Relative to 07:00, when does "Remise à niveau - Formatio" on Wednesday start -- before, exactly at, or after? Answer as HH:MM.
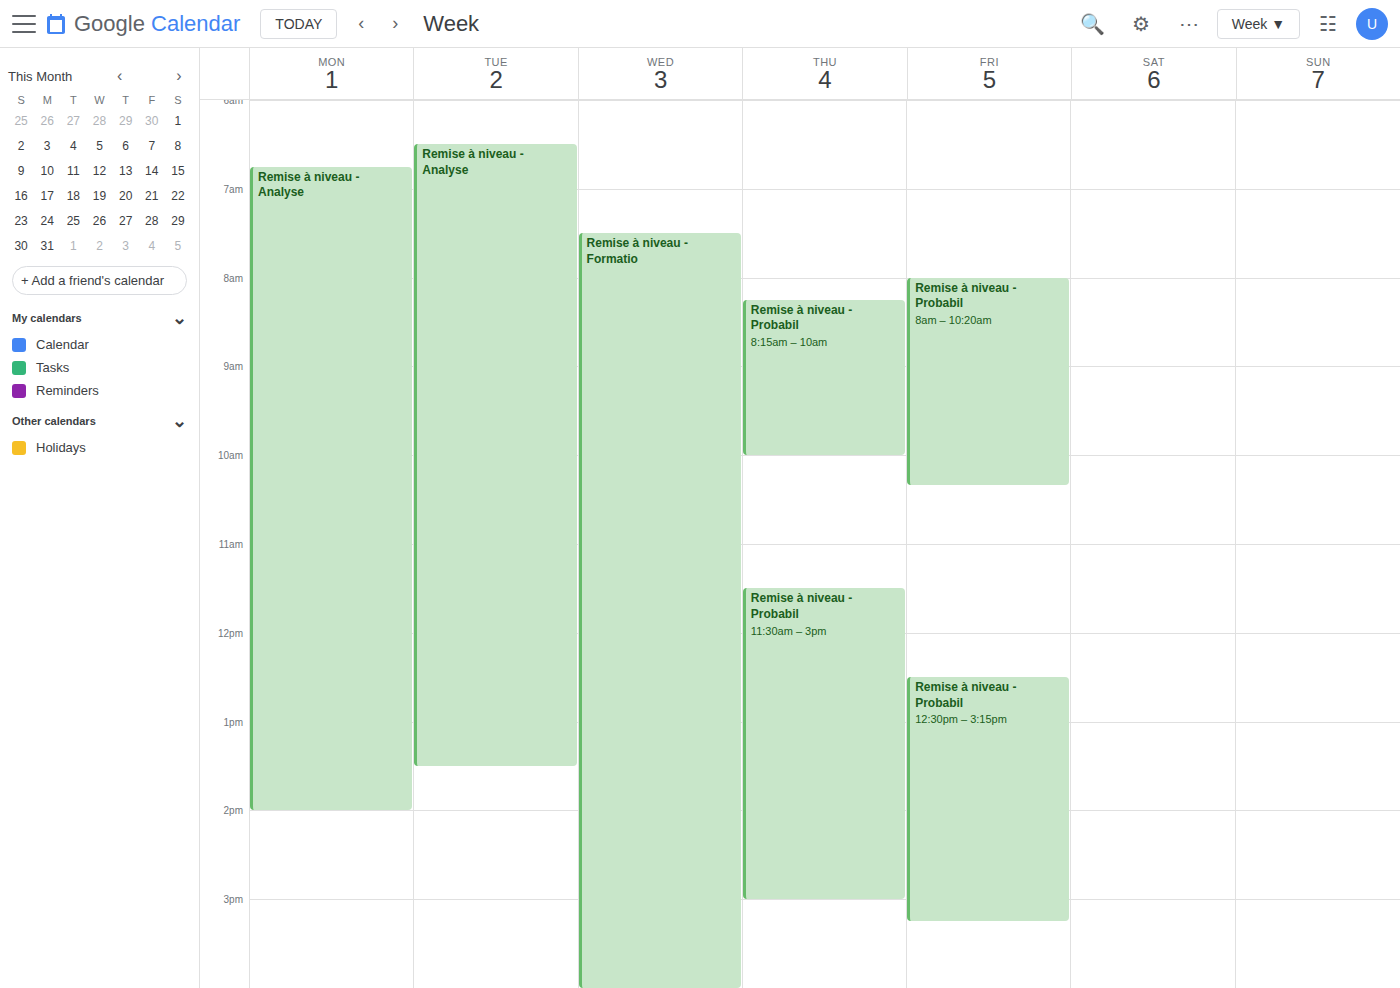
07:30 -- after 07:00, 30 minutes below the 07:00 line.